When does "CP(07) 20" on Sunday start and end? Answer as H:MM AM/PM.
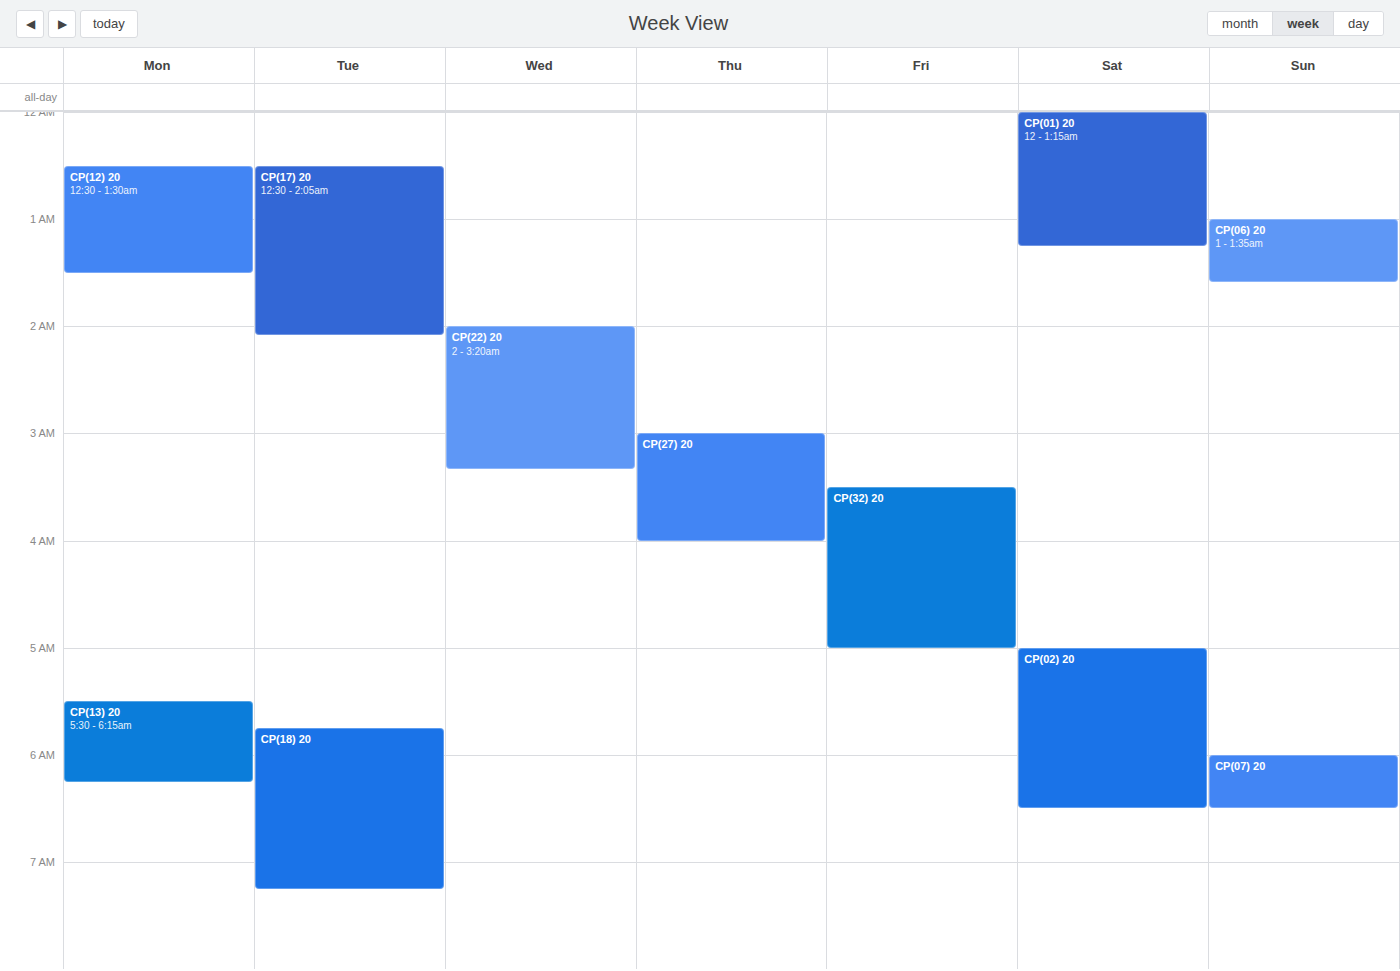
6:00 AM to 6:30 AM